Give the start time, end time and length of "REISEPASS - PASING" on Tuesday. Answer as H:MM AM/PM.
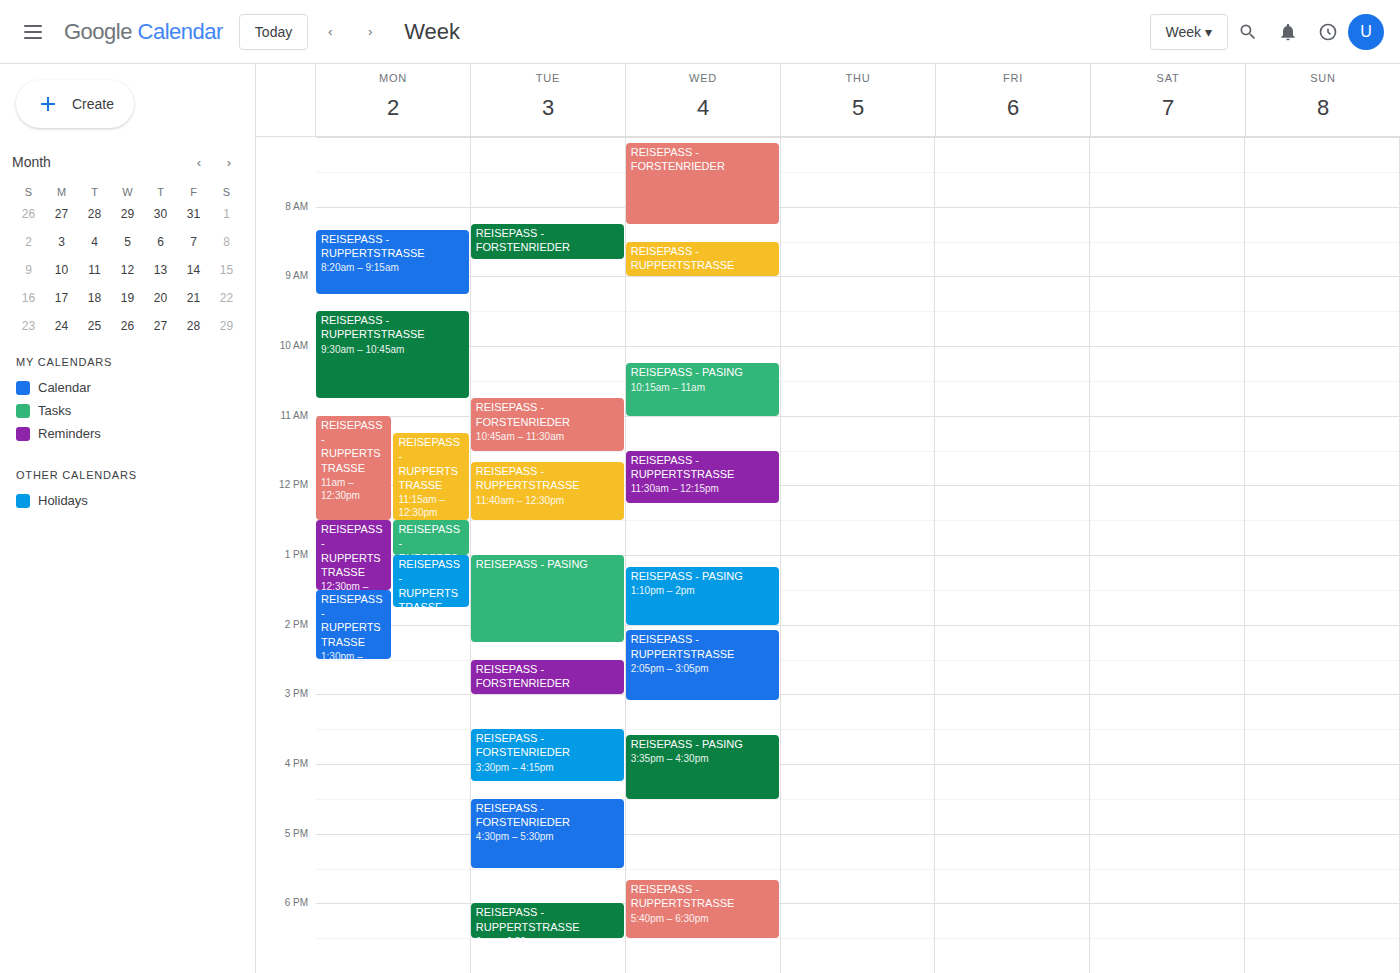
1:00 PM to 2:15 PM, 1 hour 15 minutes